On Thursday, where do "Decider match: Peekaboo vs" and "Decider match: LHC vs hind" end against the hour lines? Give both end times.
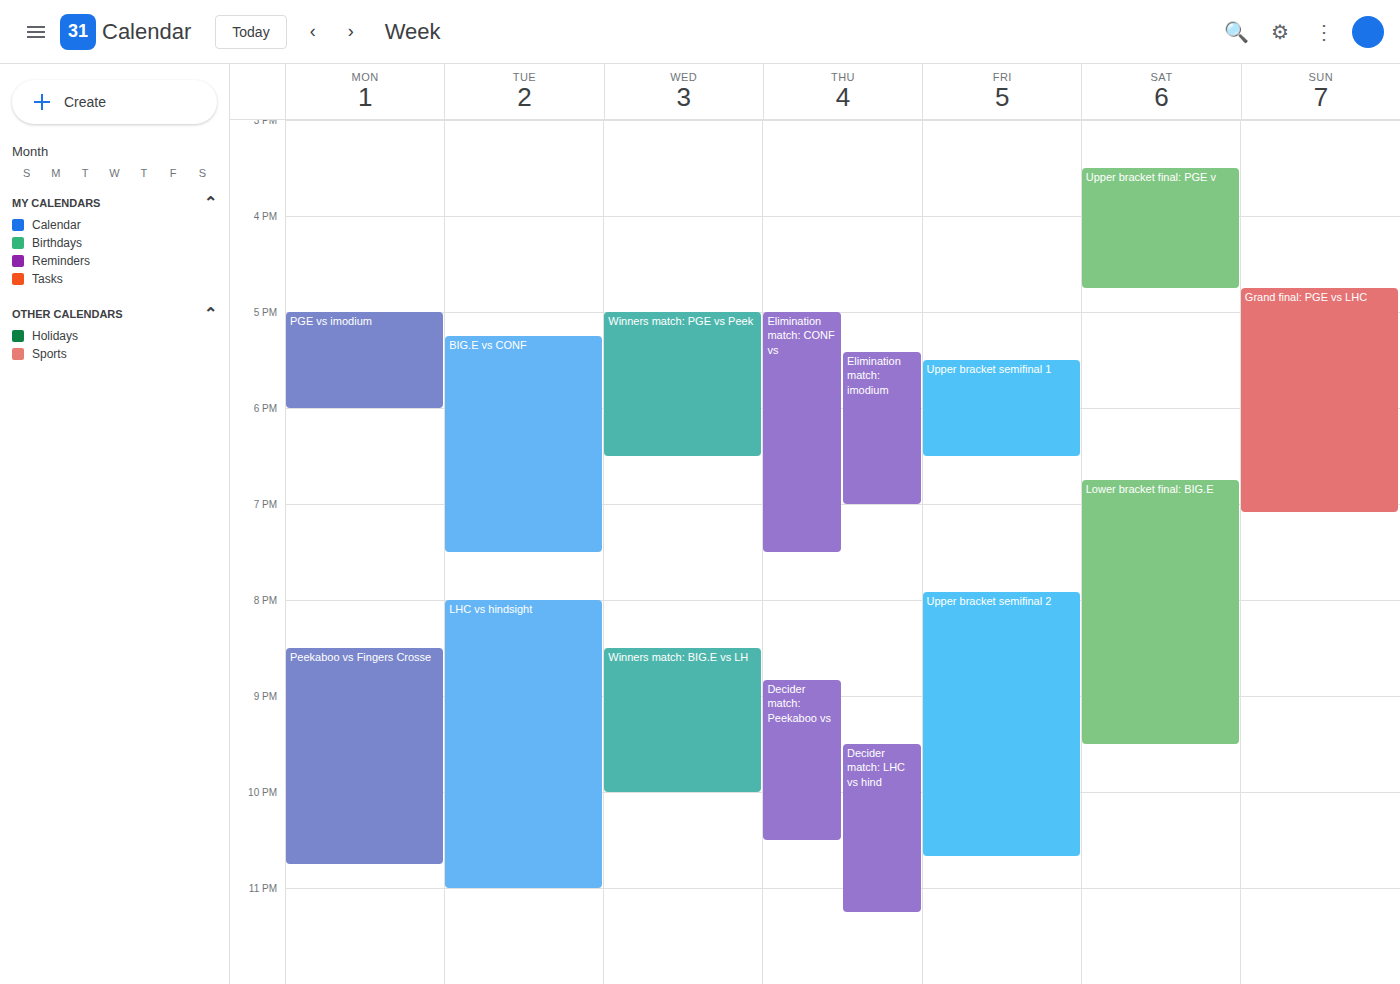
"Decider match: Peekaboo vs": 10:30 PM, halfway between the 10 PM and 11 PM lines. "Decider match: LHC vs hind": 11:15 PM, neither: a quarter of the way from the 11 PM line to the 12 AM line.